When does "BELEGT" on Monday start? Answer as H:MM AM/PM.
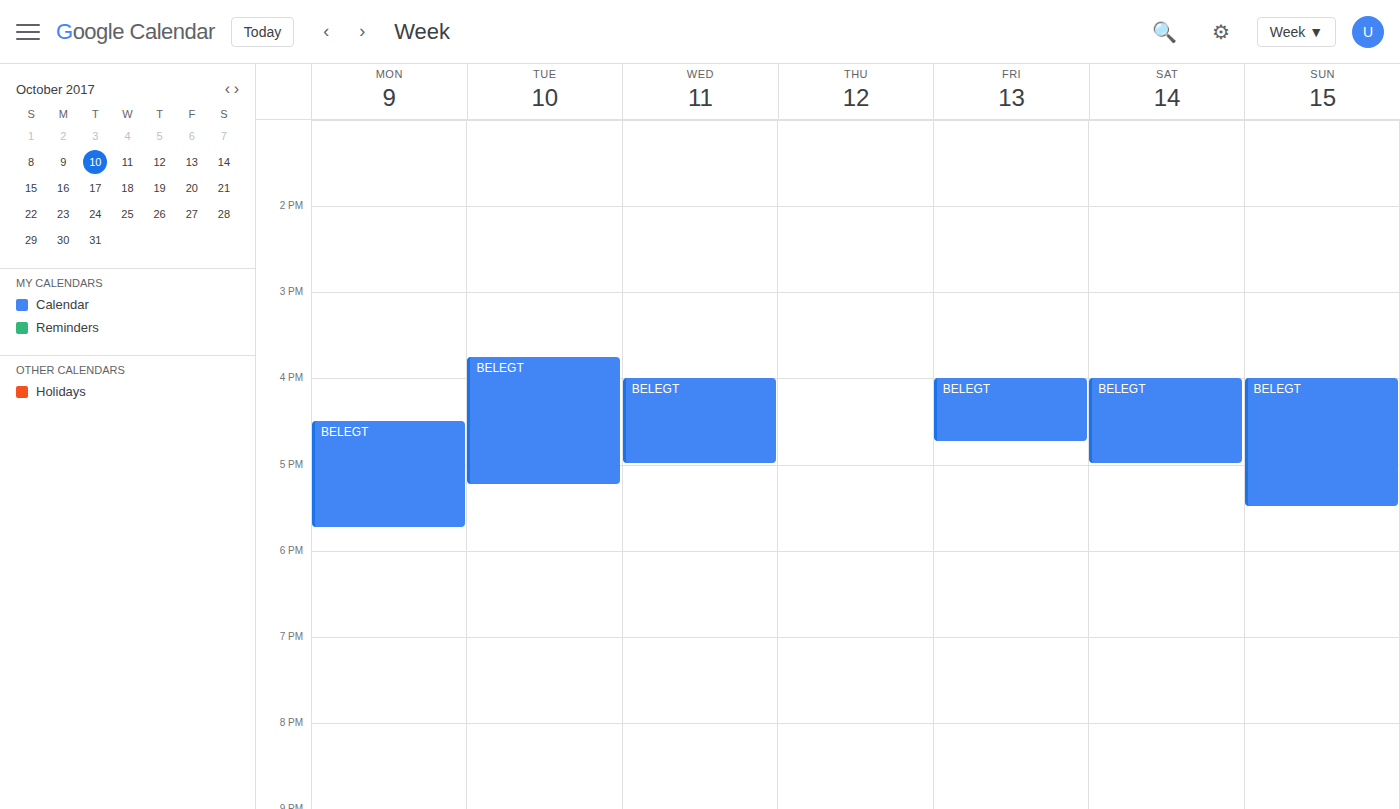
4:30 PM